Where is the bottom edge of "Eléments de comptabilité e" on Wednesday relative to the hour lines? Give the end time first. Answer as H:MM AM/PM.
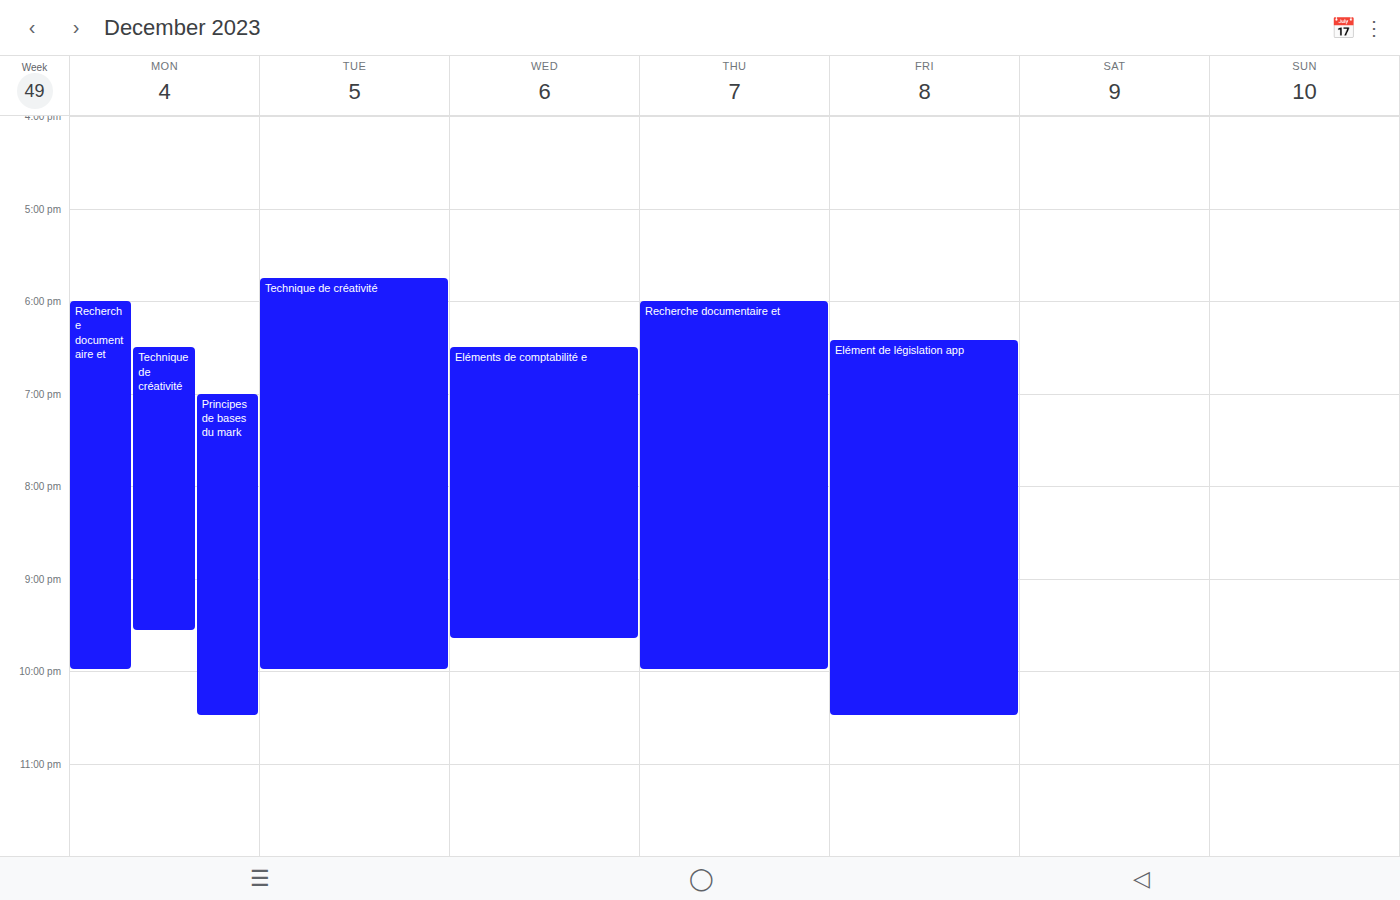
9:40 PM -- neither: 40 minutes below the 9 PM line and 20 minutes above the 10 PM line.